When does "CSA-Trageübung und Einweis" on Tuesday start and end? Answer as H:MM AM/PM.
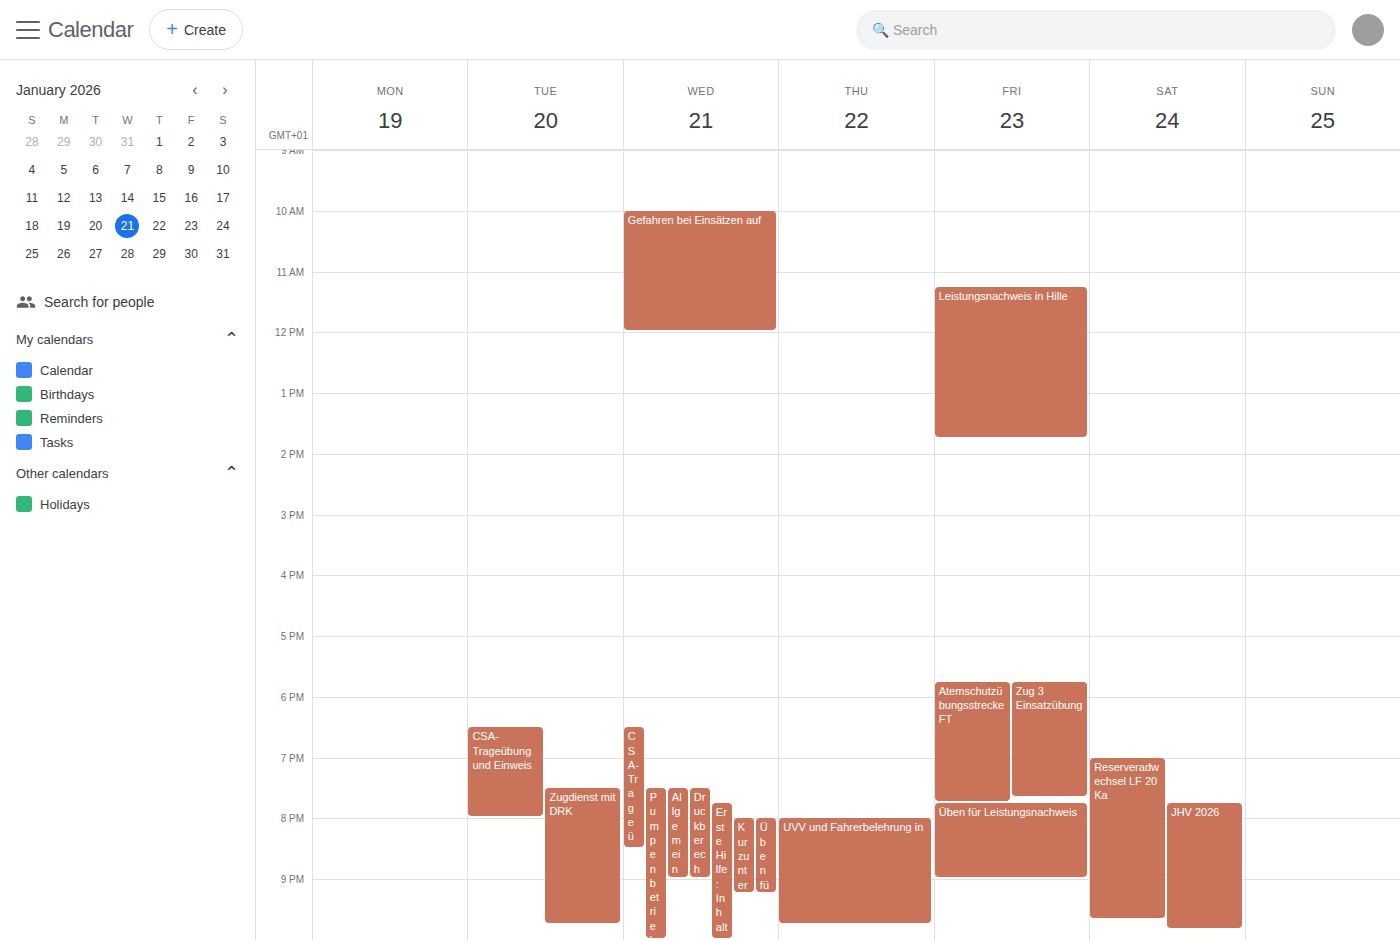
6:30 PM to 8:00 PM